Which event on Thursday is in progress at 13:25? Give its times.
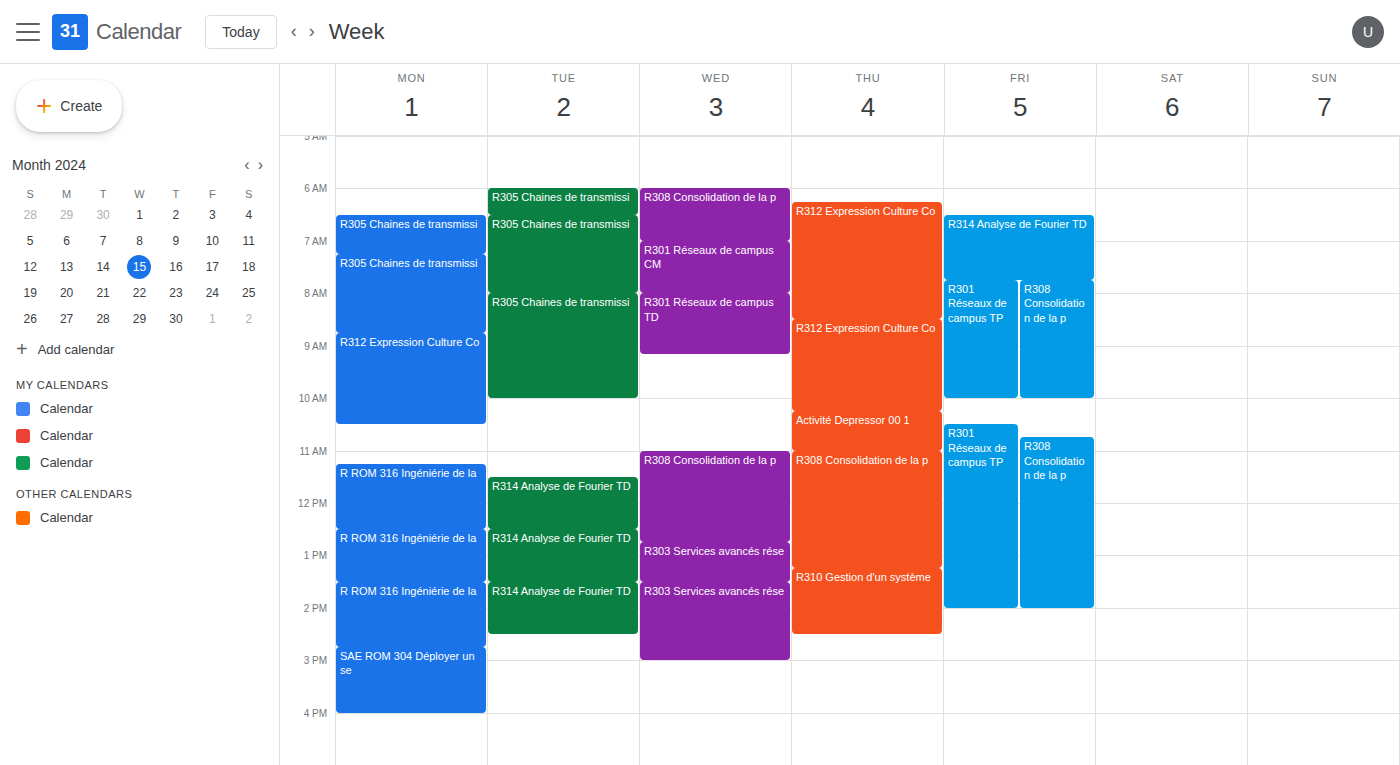
"R310 Gestion d'un système", 13:15 to 14:30